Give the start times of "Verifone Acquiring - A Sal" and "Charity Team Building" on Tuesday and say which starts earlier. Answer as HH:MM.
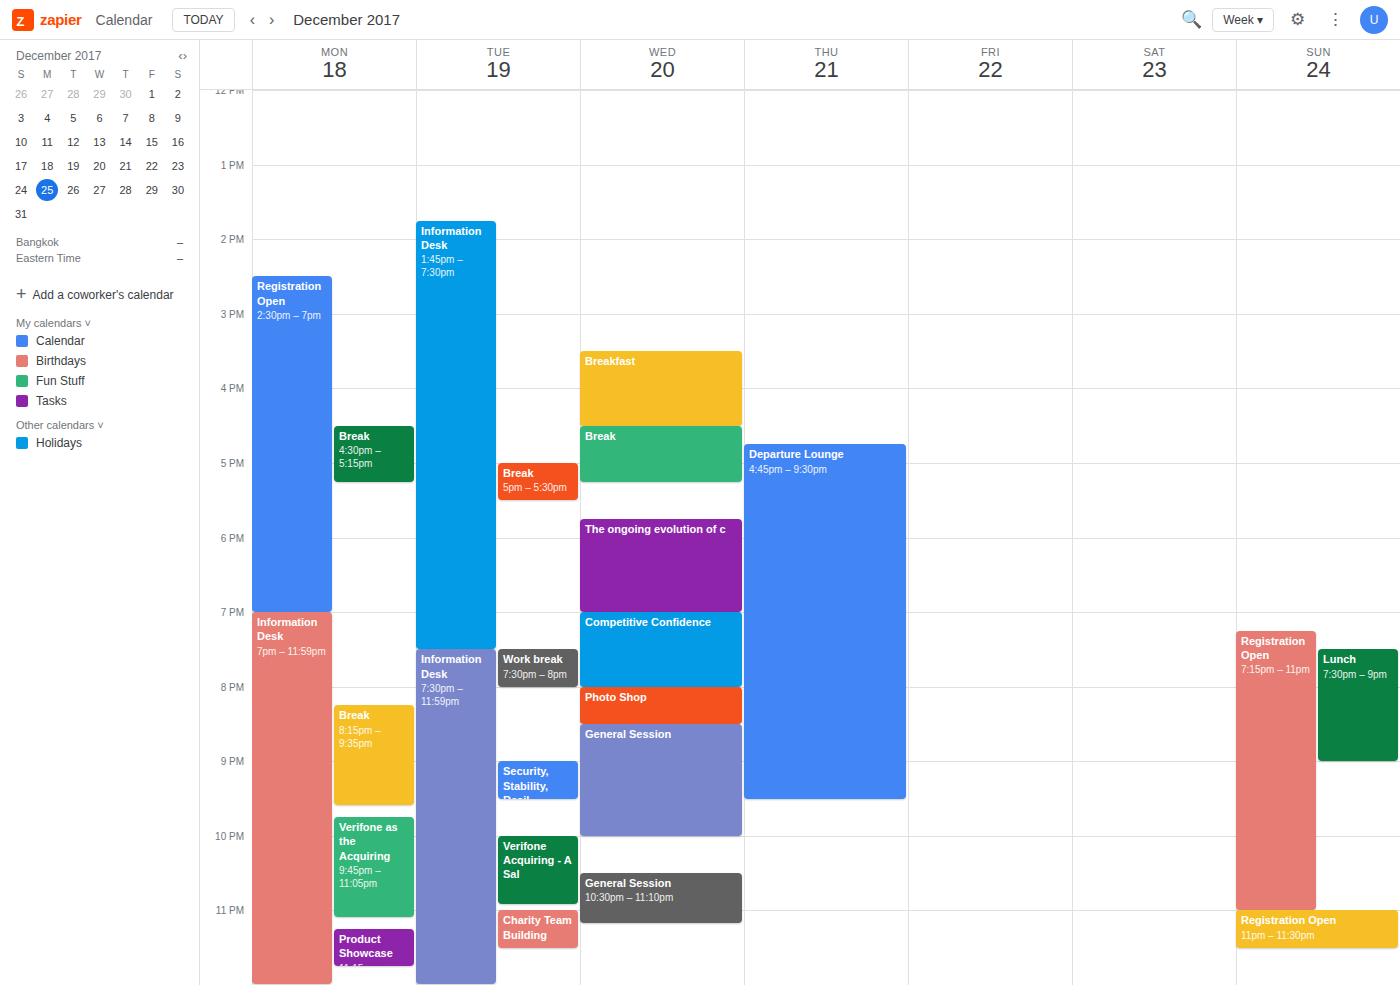
"Verifone Acquiring - A Sal" 22:00; "Charity Team Building" 23:00.